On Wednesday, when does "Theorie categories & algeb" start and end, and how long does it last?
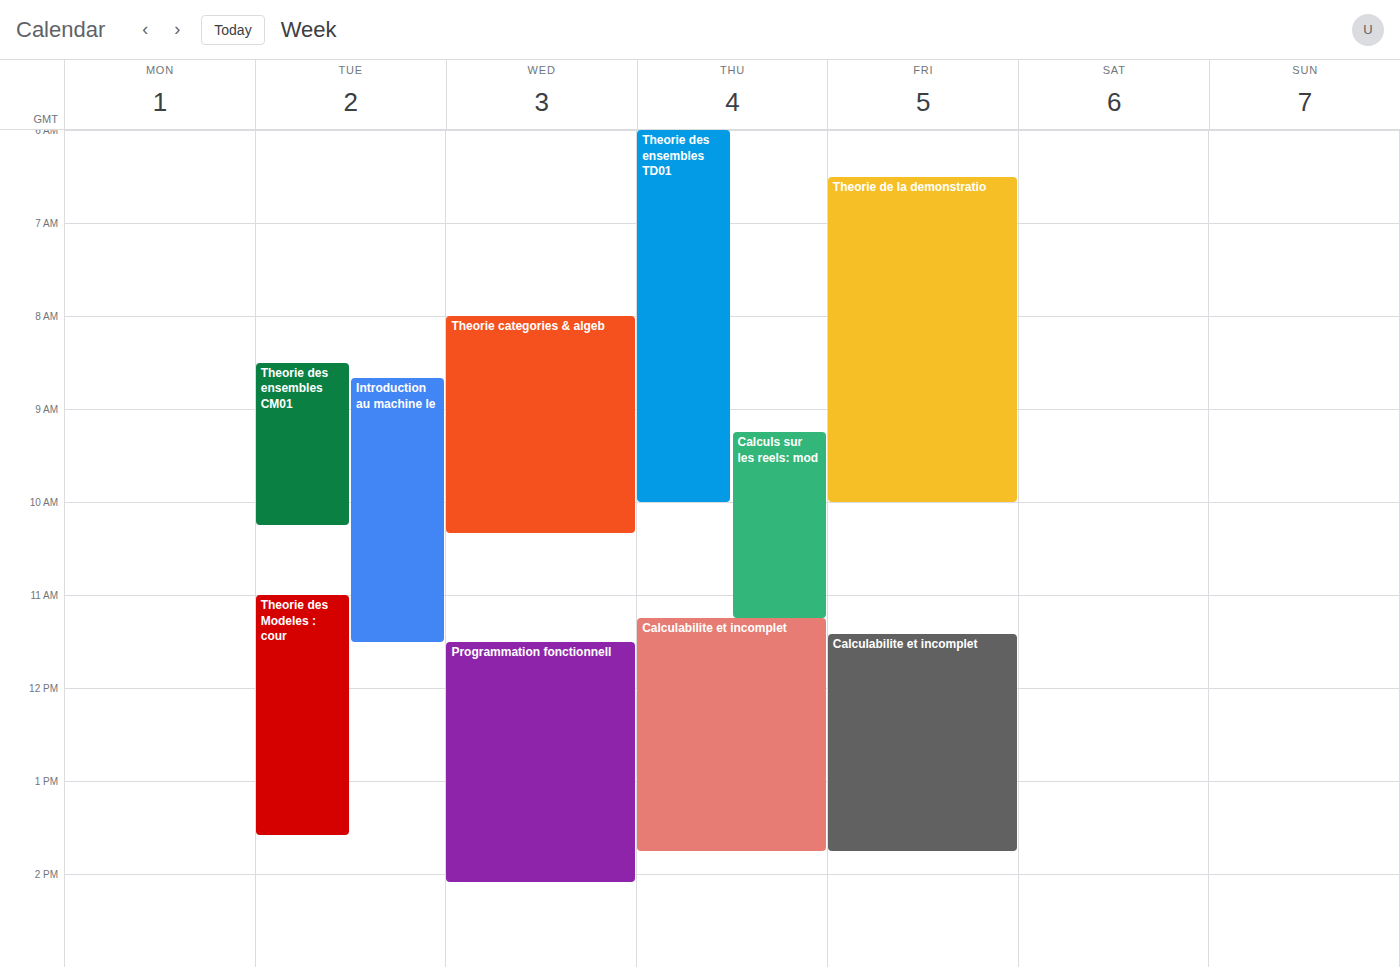
8:00 AM to 10:20 AM, 2 hours 20 minutes